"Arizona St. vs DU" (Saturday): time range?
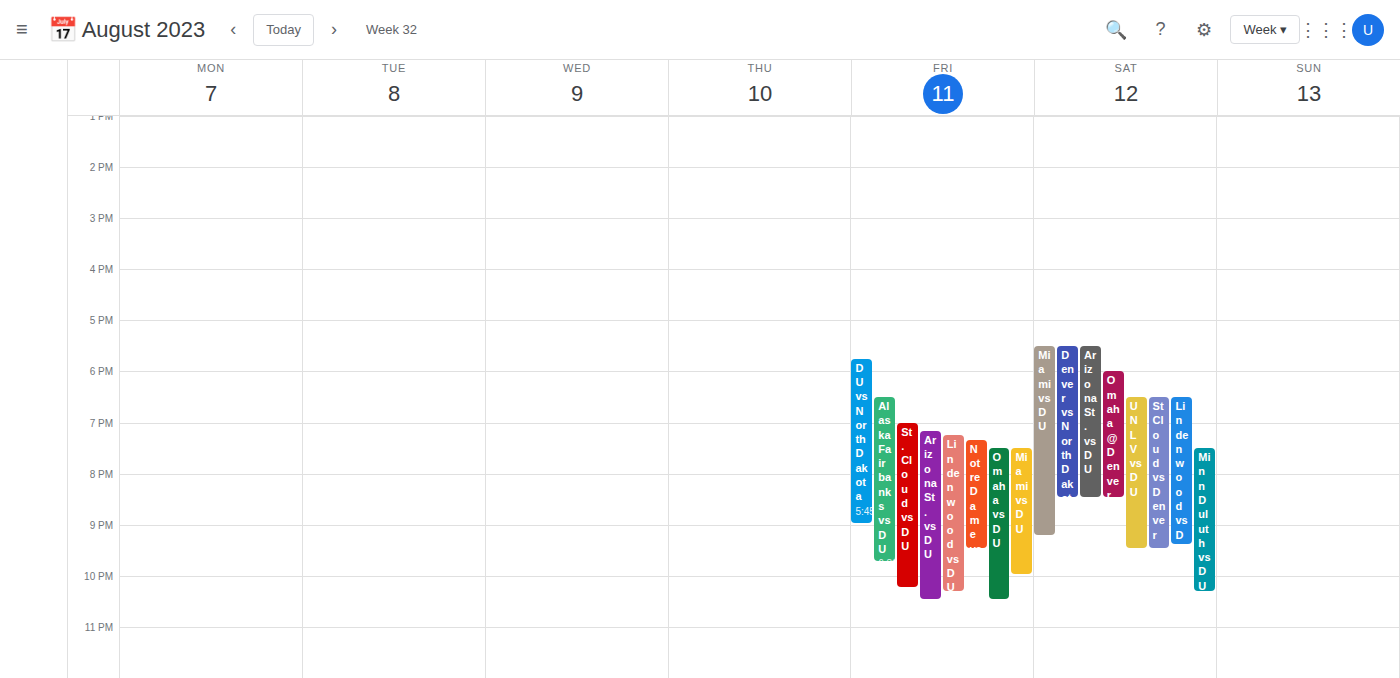
17:30 to 20:30